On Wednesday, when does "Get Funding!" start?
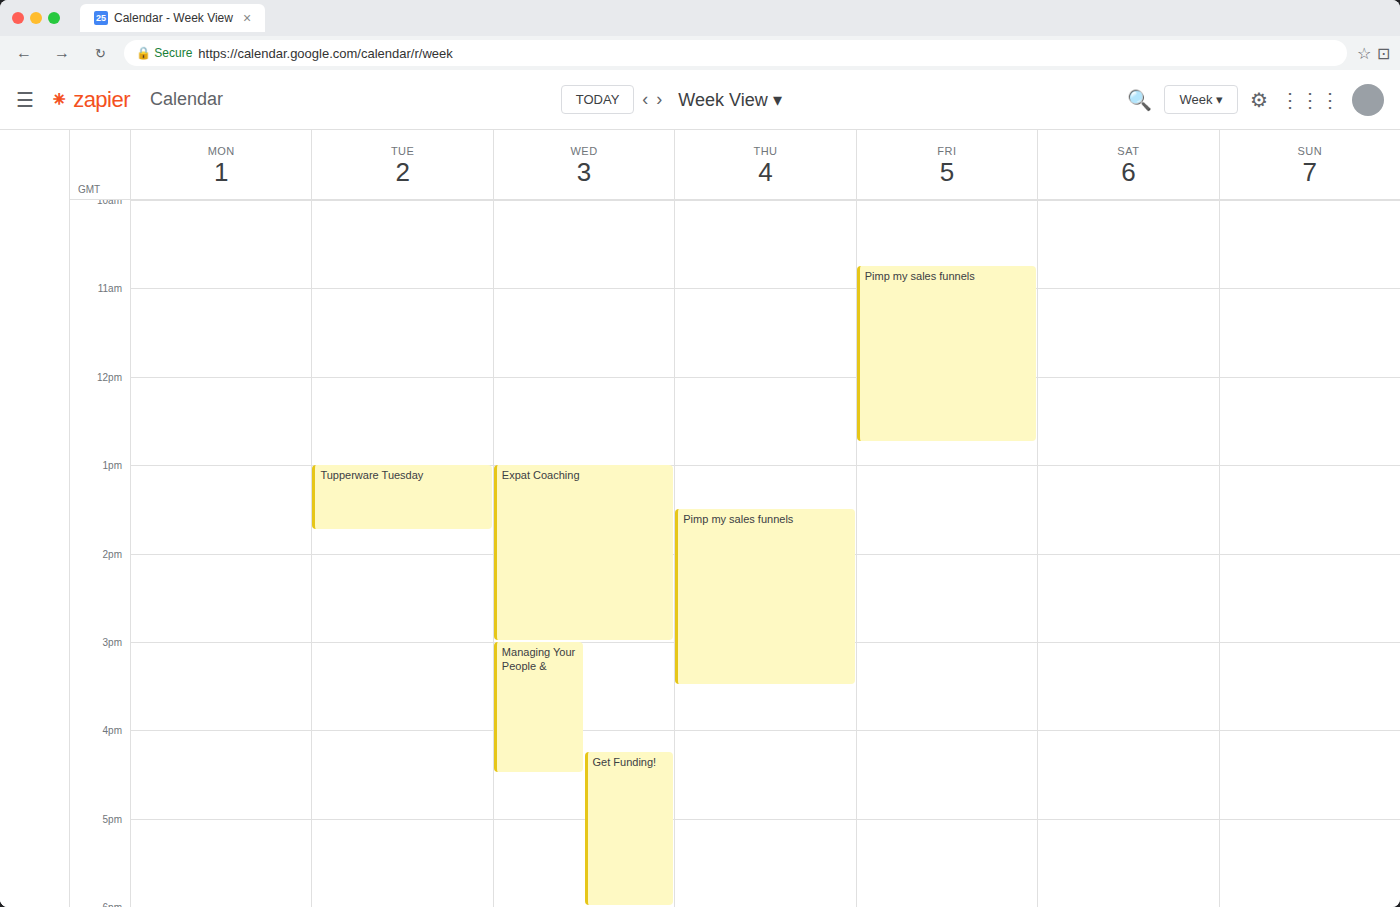
4:15 PM